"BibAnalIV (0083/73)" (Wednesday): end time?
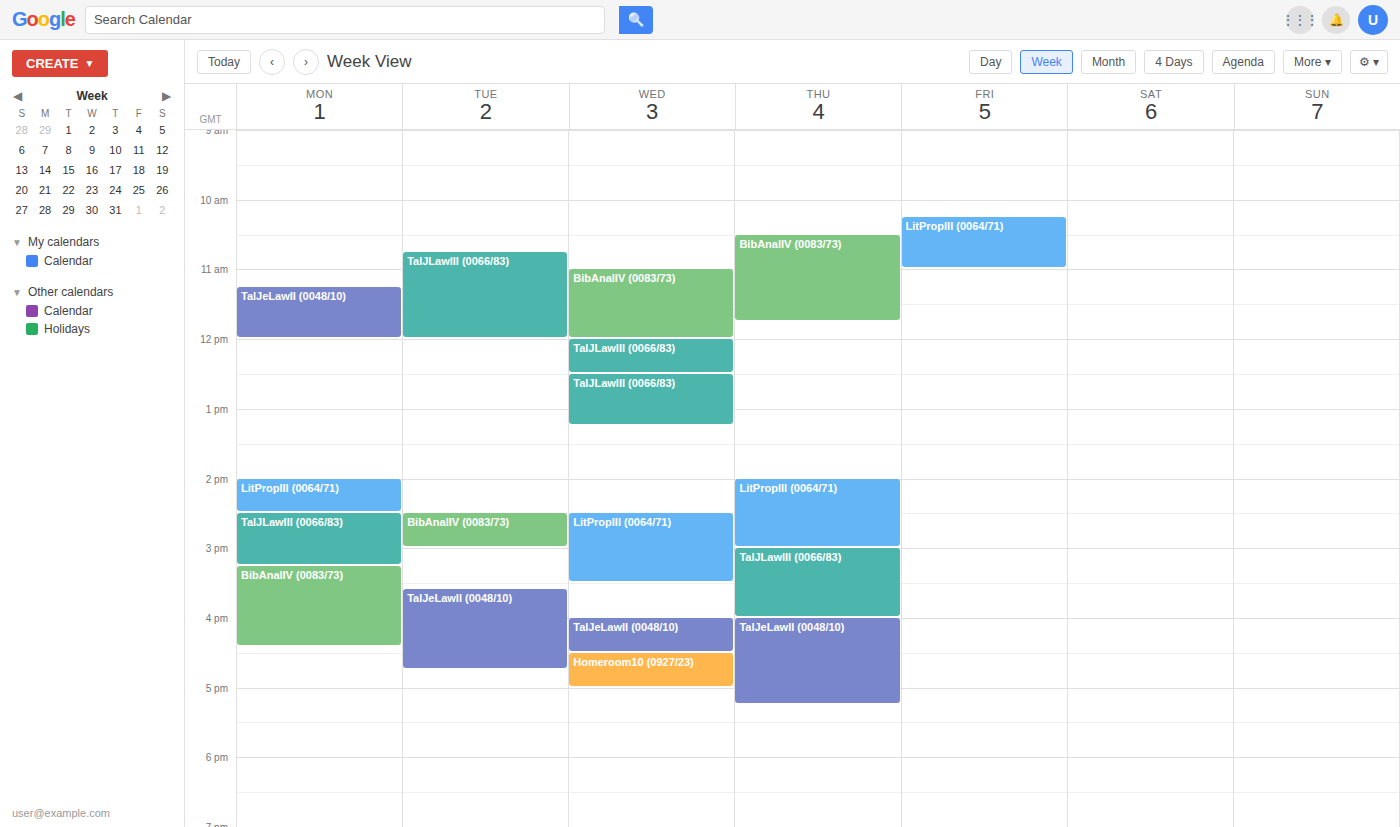
12:00 PM